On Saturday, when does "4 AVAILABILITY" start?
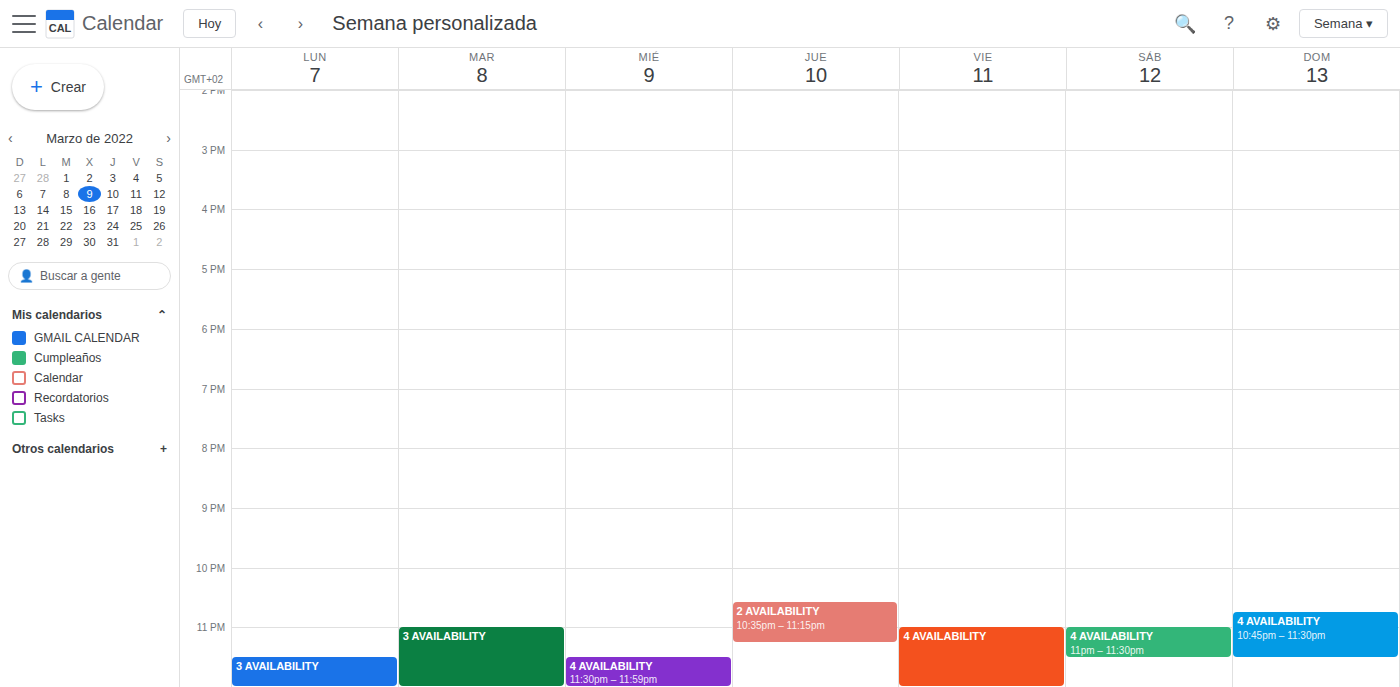
11:00 PM